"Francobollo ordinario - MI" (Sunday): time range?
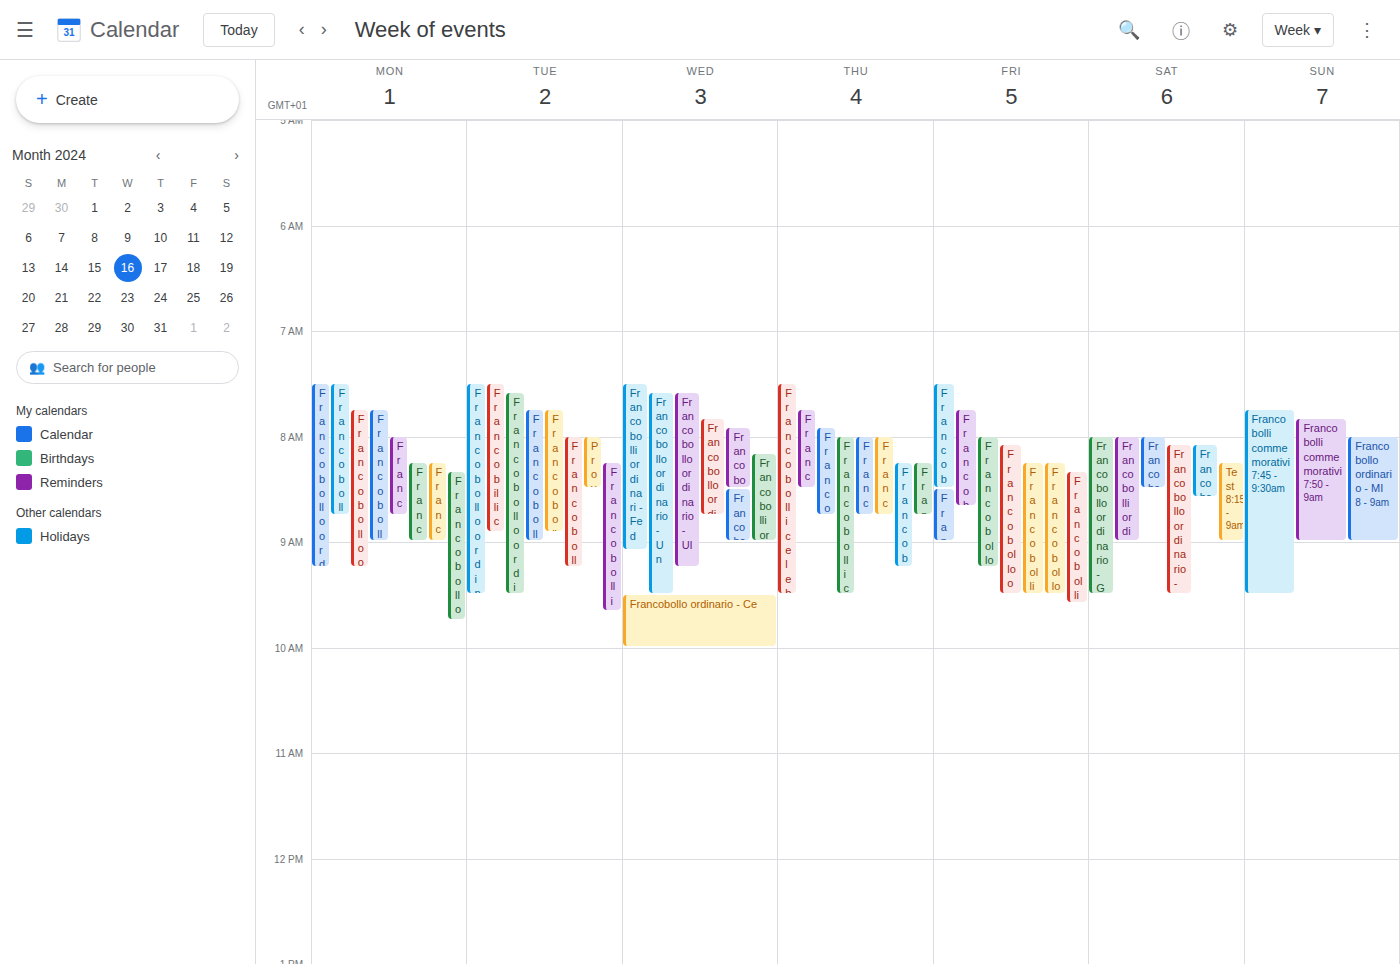
8:00 AM to 9:00 AM